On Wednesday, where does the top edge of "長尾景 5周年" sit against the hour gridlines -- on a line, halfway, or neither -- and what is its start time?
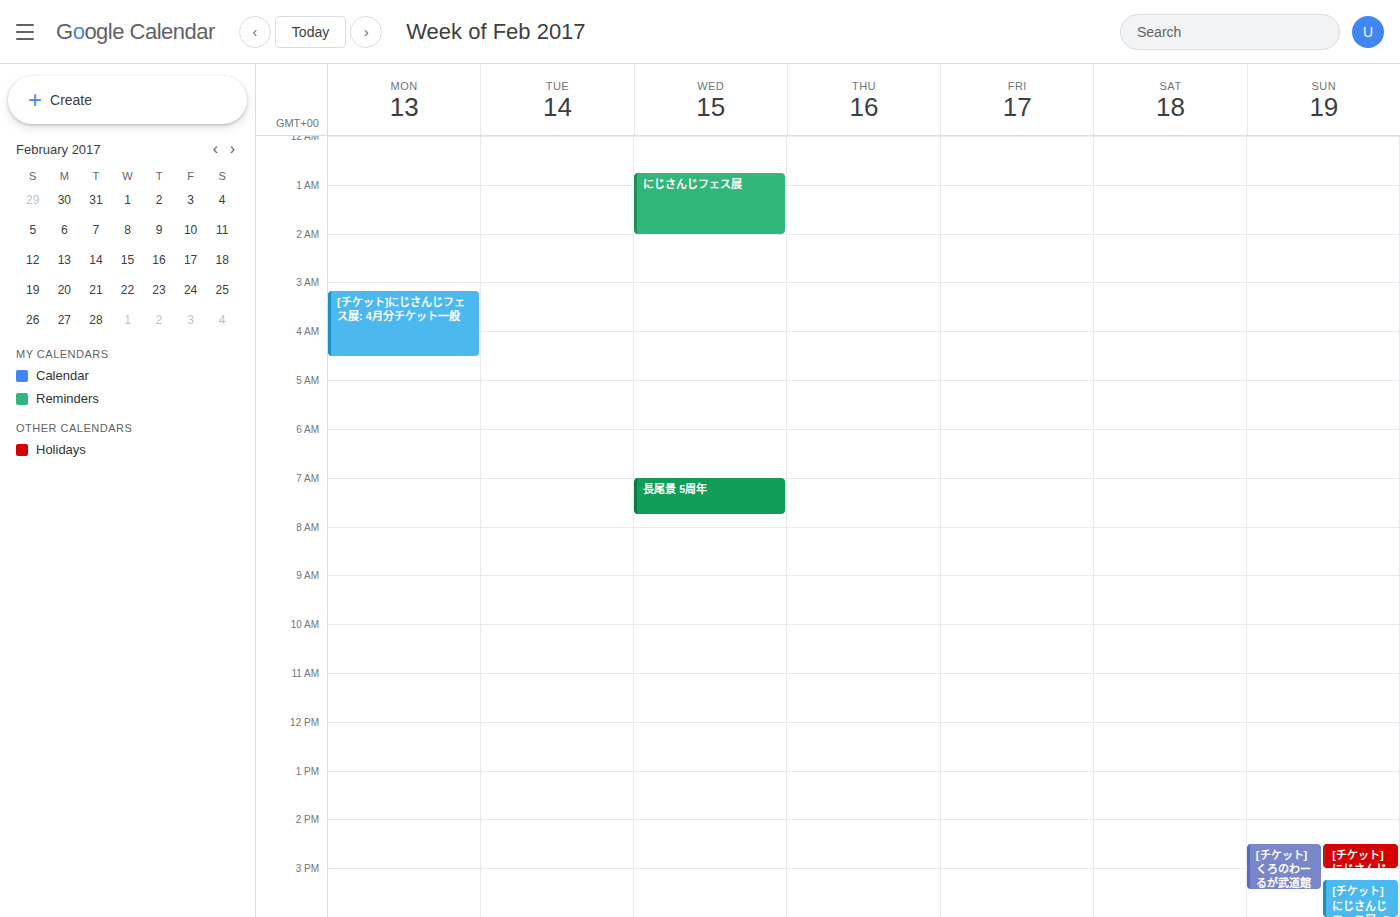
07:00 -- exactly on the 07:00 line.